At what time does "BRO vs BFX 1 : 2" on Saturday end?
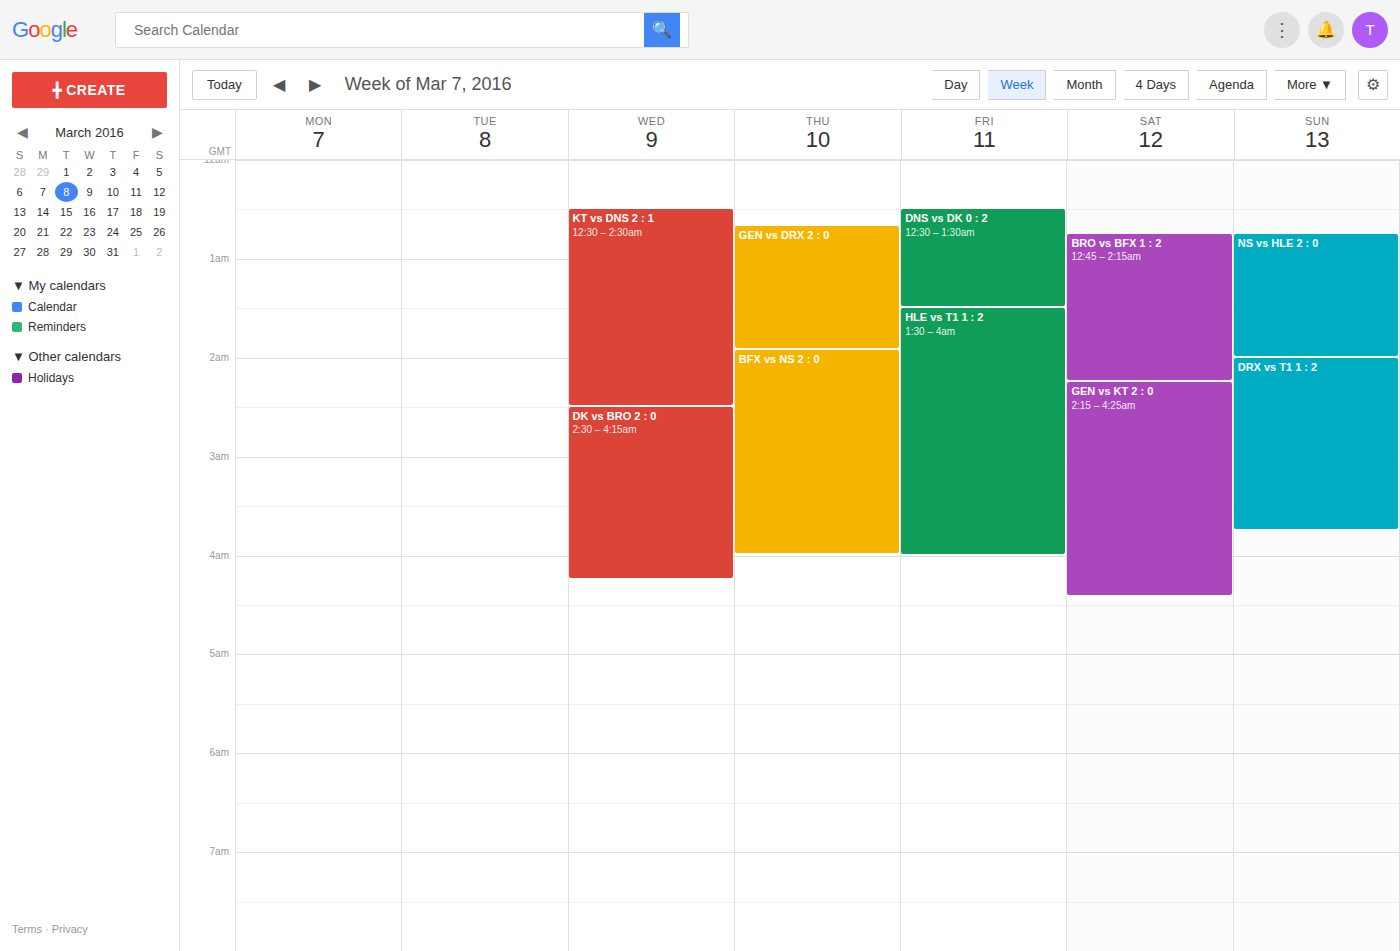
02:15